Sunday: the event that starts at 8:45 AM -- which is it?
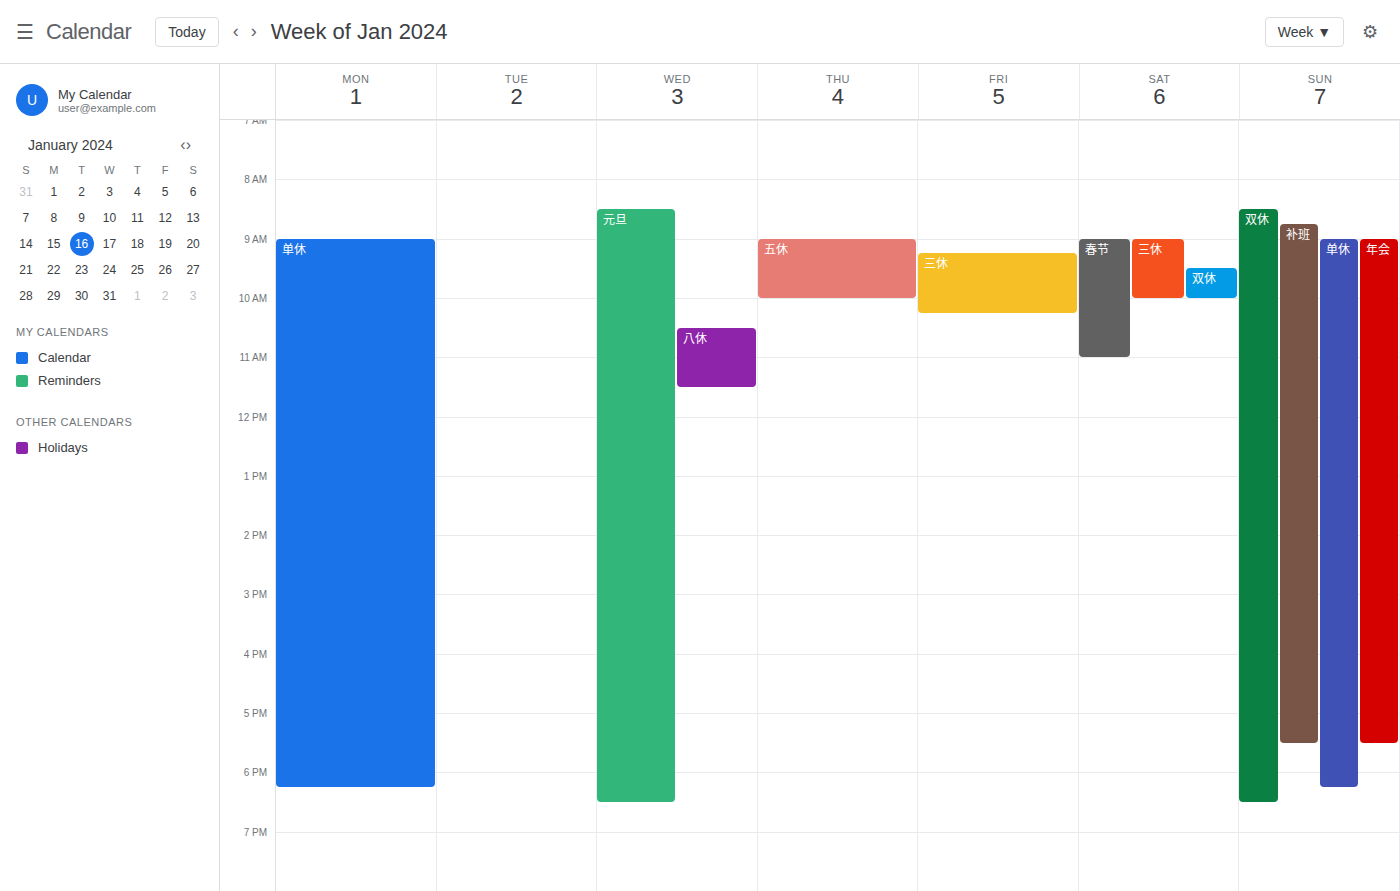
"补班"